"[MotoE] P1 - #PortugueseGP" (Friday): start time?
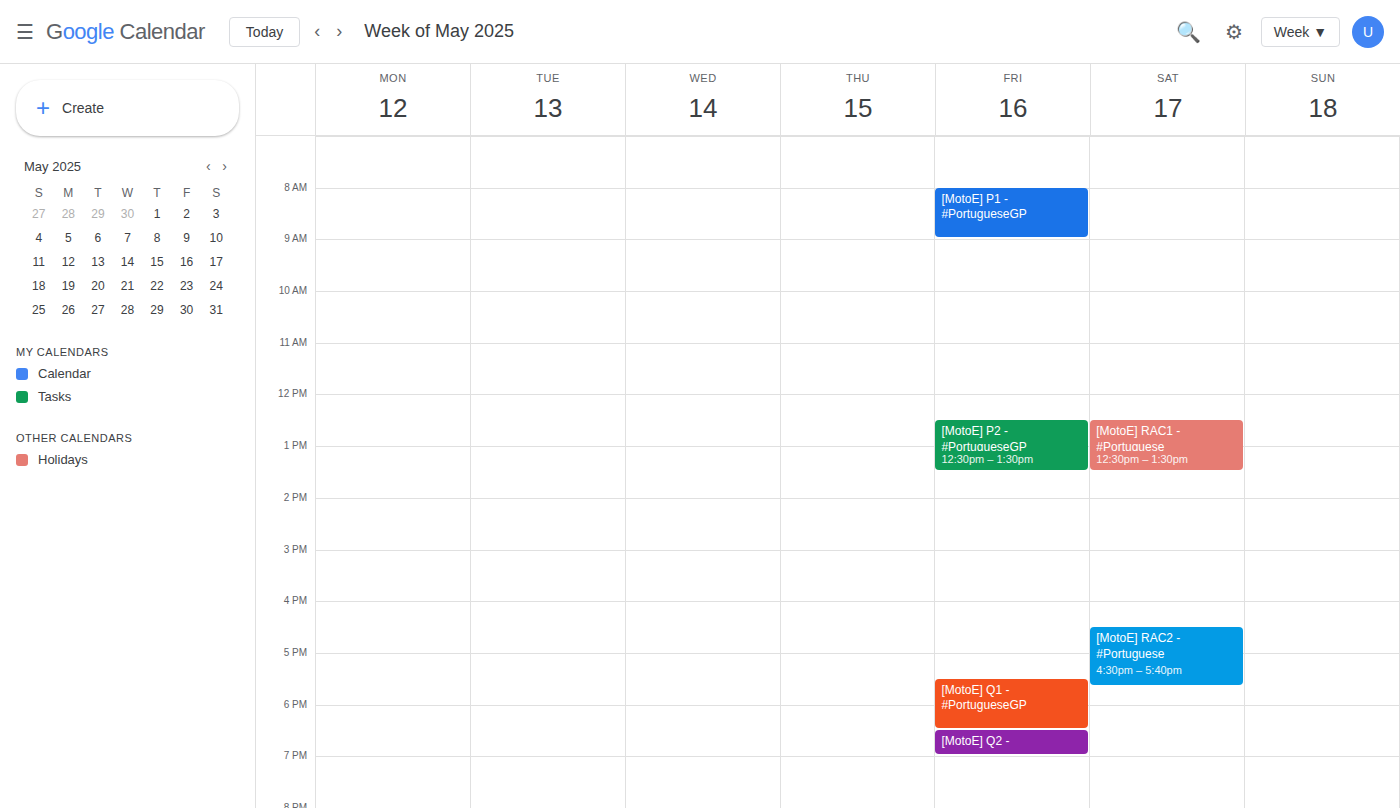
8:00 AM